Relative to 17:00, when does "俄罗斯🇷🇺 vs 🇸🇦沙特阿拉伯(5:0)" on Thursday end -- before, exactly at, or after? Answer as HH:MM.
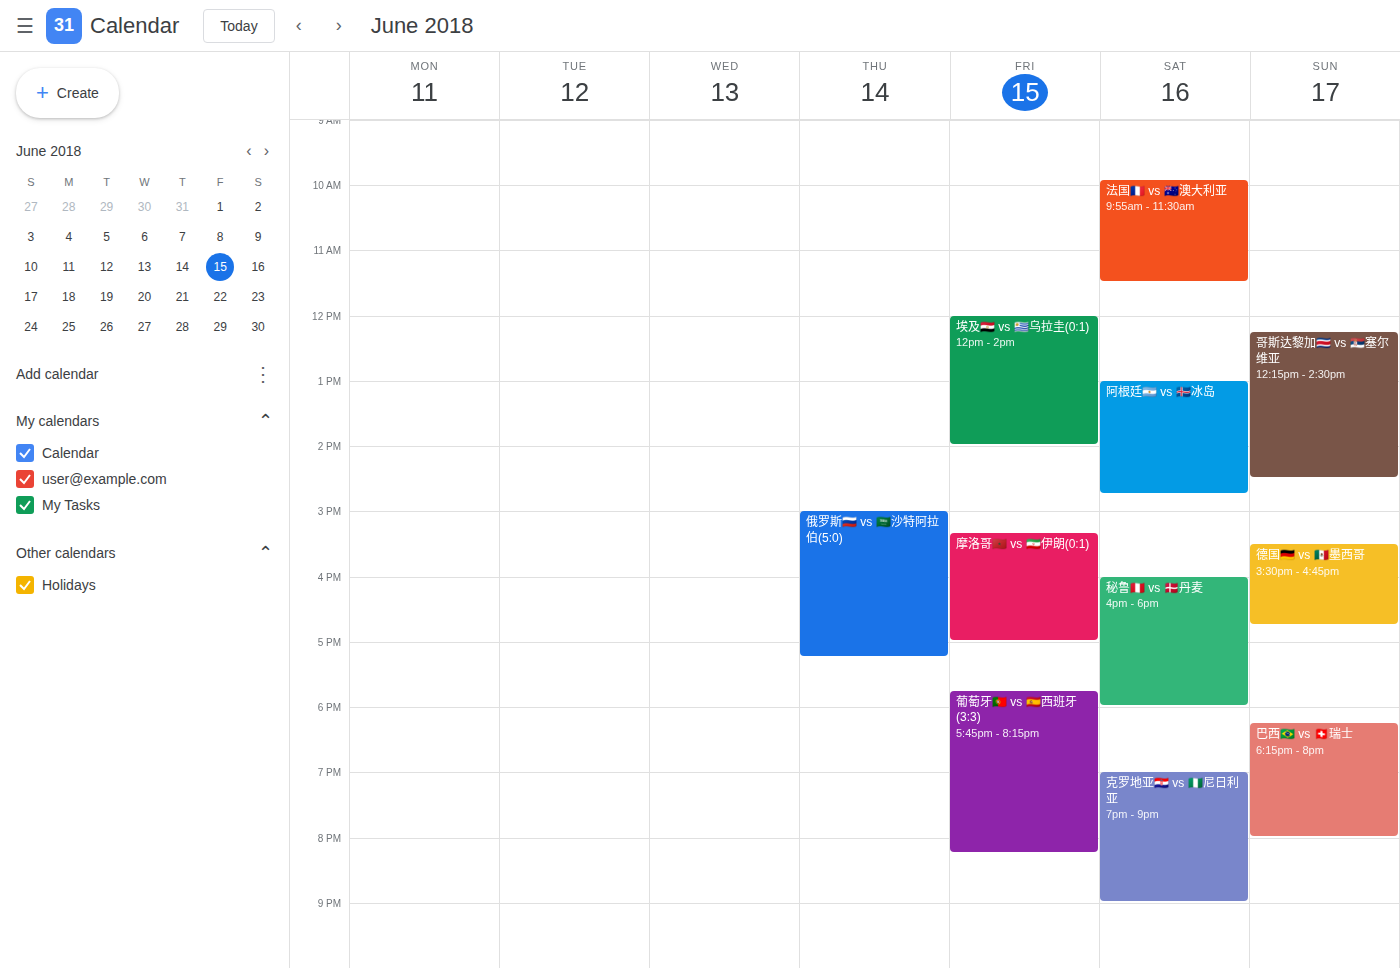
17:15 -- after 17:00, 15 minutes below the 17:00 line.